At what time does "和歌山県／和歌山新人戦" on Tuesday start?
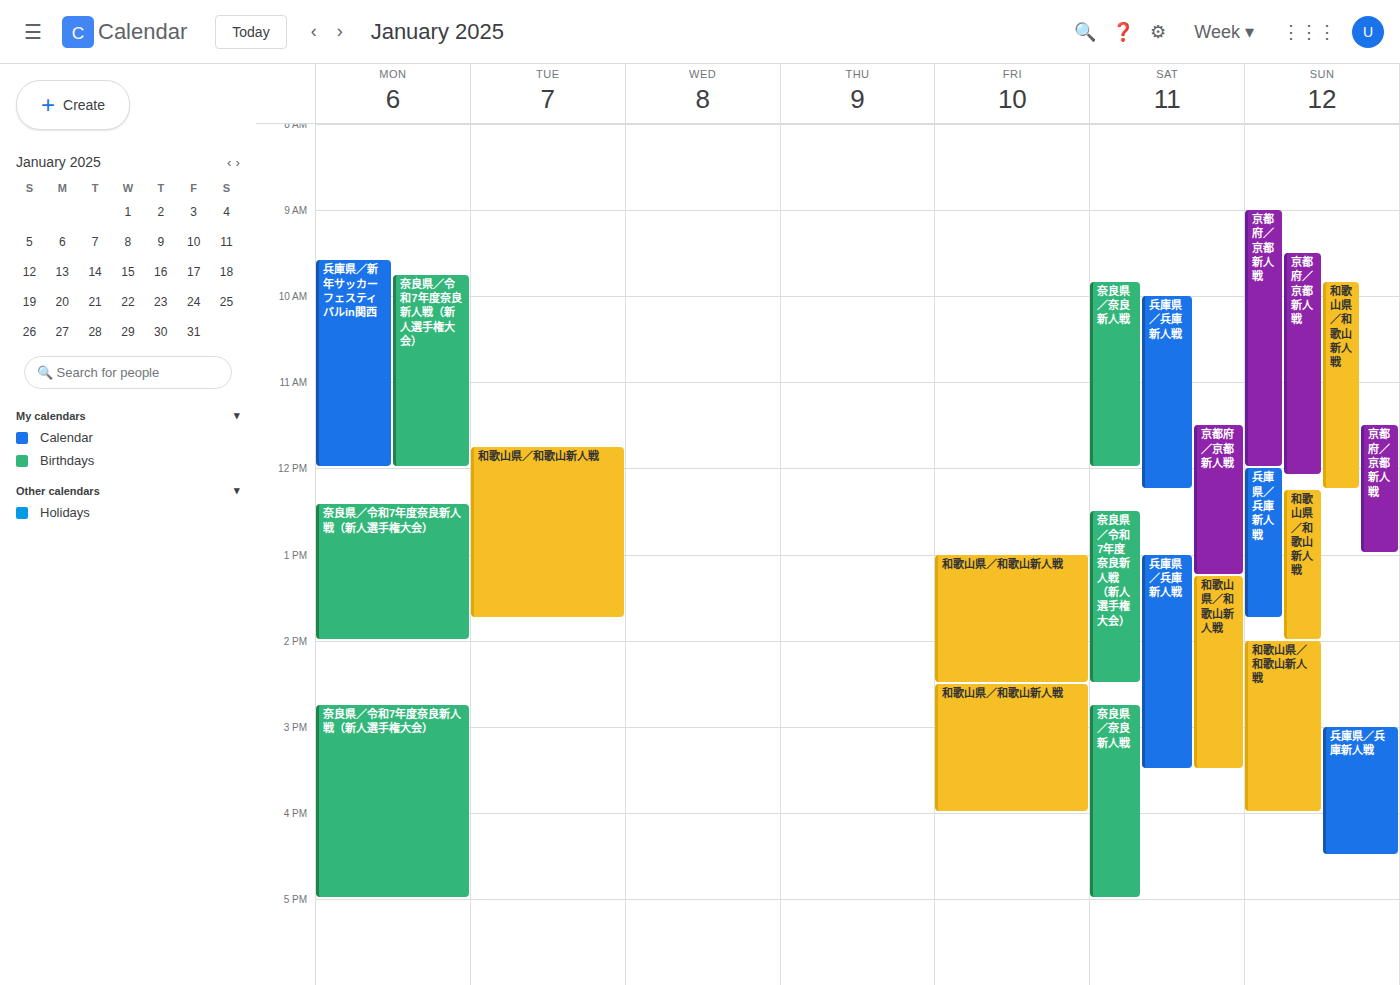
11:45 AM